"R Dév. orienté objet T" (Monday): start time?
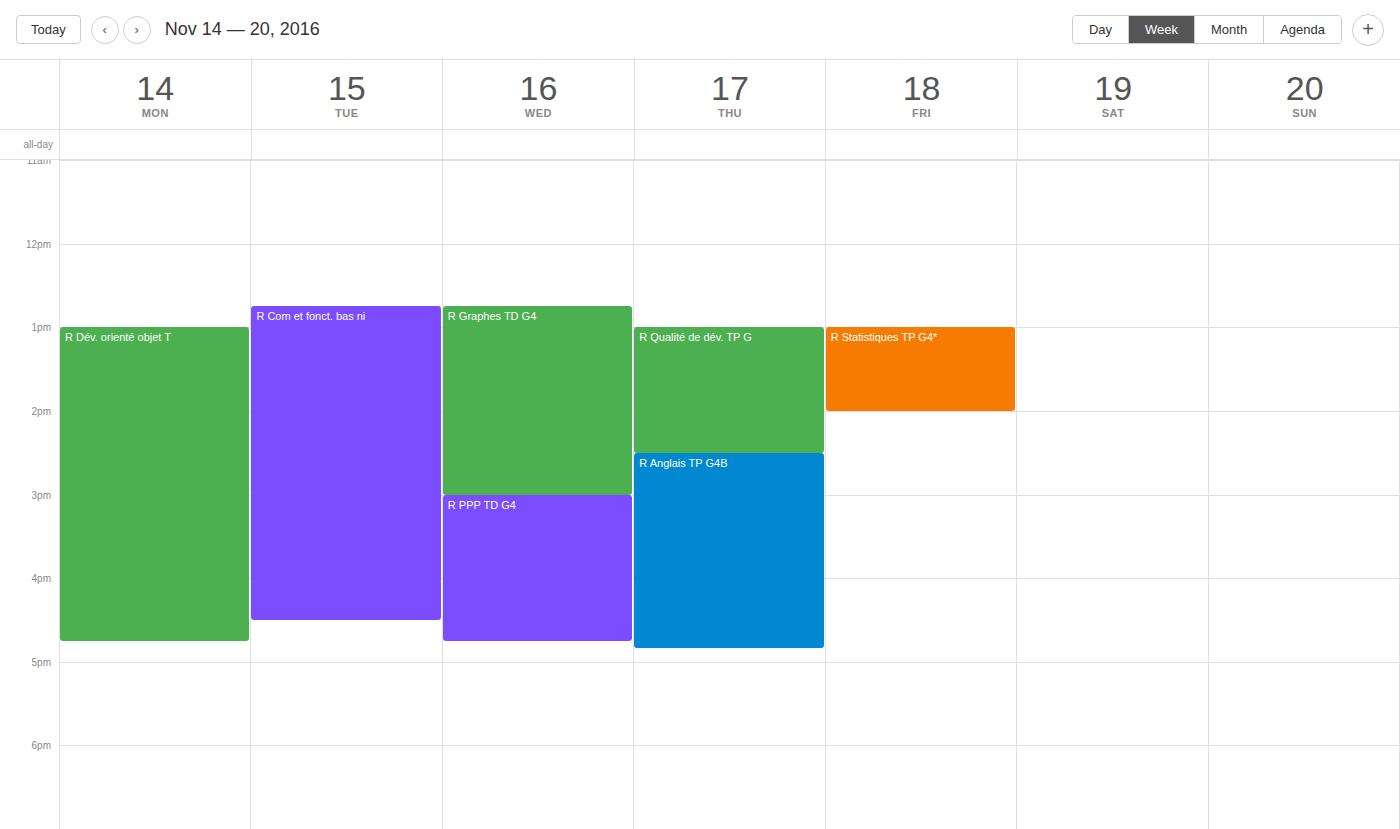
1:00 PM